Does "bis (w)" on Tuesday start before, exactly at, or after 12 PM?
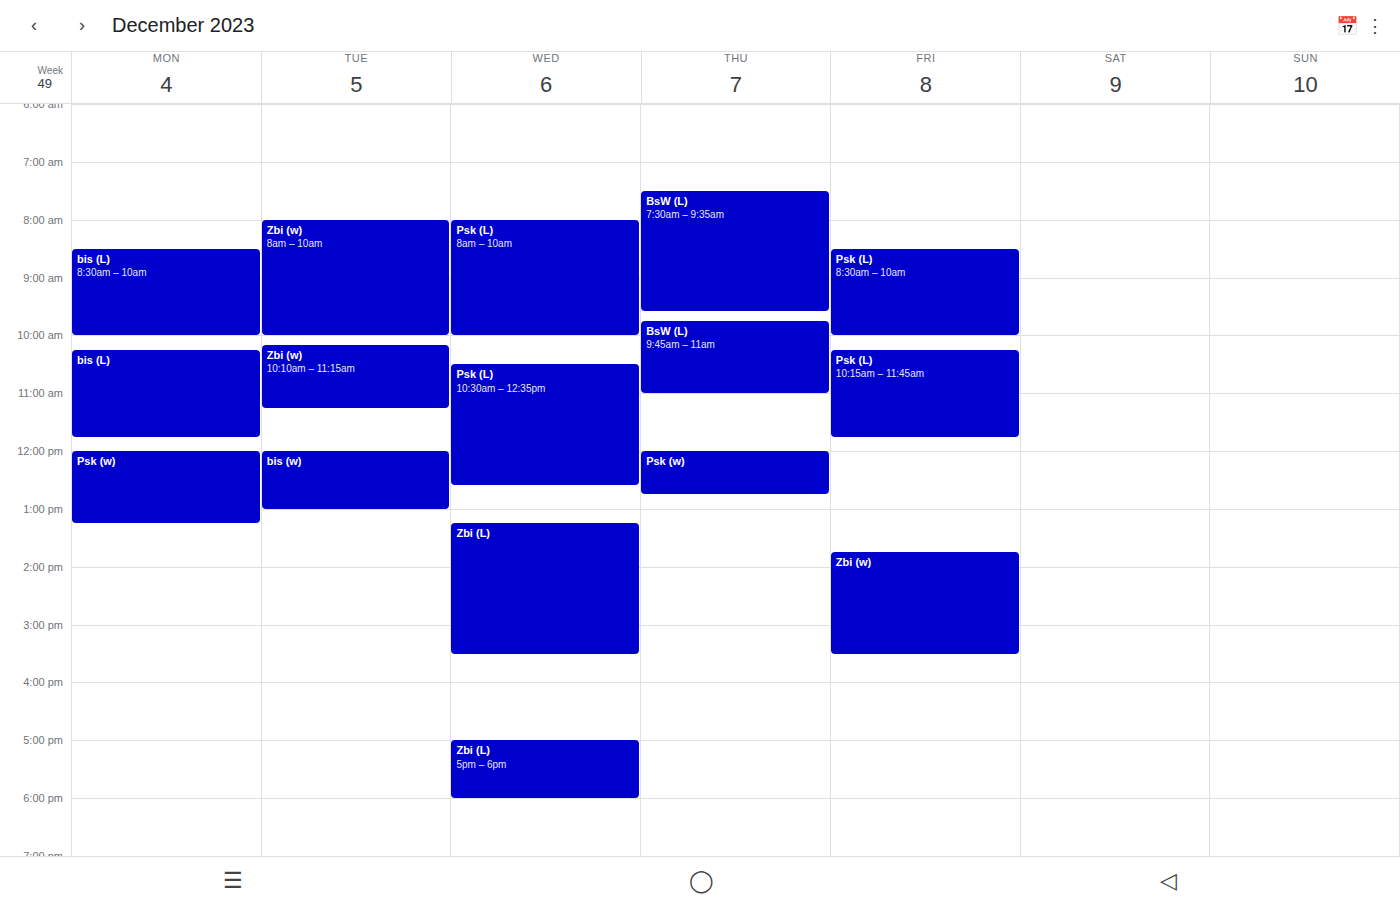
12:00 PM -- exactly at 12 PM, on the 12 PM line.